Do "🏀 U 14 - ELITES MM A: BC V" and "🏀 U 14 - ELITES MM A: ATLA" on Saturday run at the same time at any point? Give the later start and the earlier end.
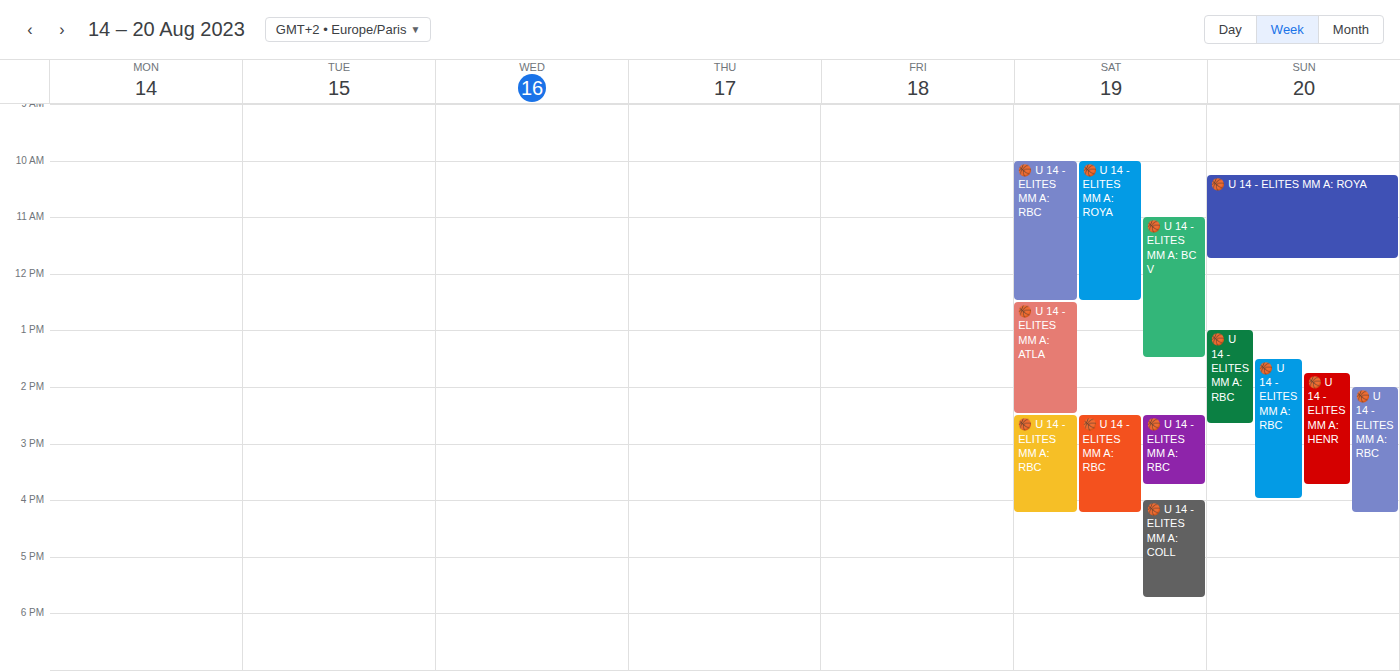
"🏀 U 14 - ELITES MM A: ATLA" starts at 12:30 PM, before "🏀 U 14 - ELITES MM A: BC V" ends at 1:30 PM -- they overlap.